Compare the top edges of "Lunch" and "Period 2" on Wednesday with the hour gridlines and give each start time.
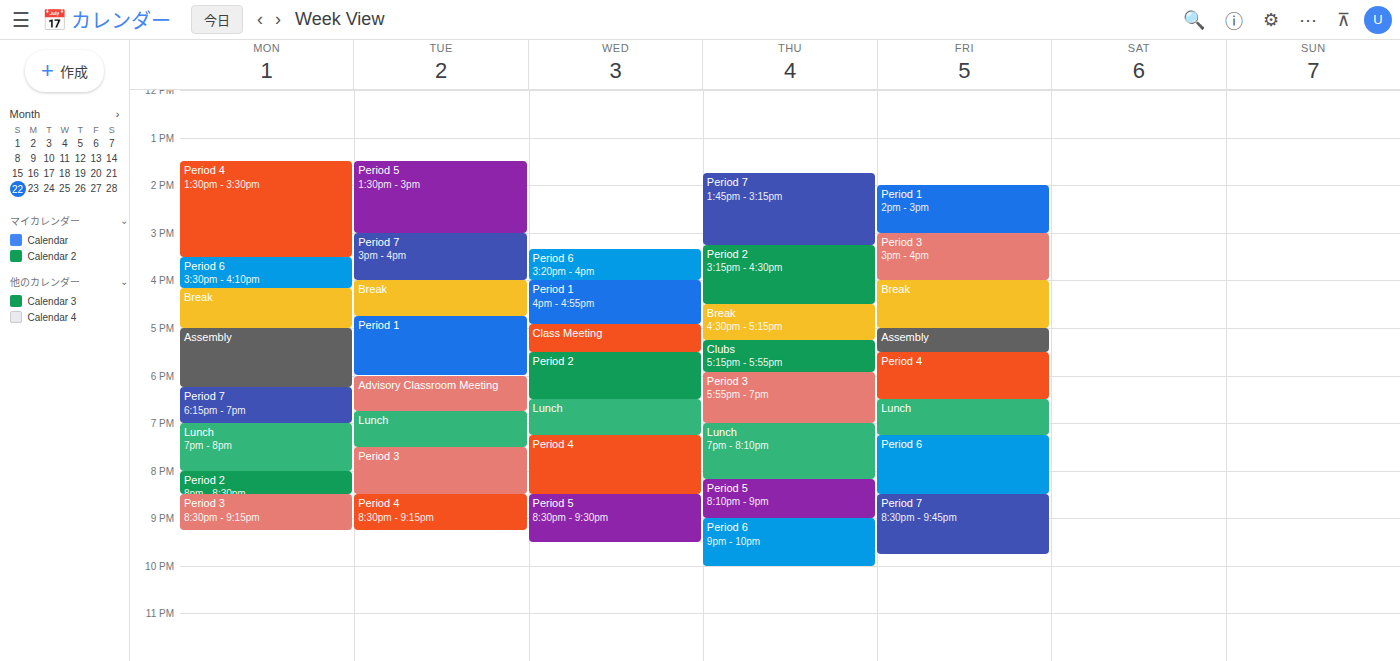
"Lunch": 6:30 PM, halfway between the 6 PM and 7 PM lines. "Period 2": 5:30 PM, halfway between the 5 PM and 6 PM lines.